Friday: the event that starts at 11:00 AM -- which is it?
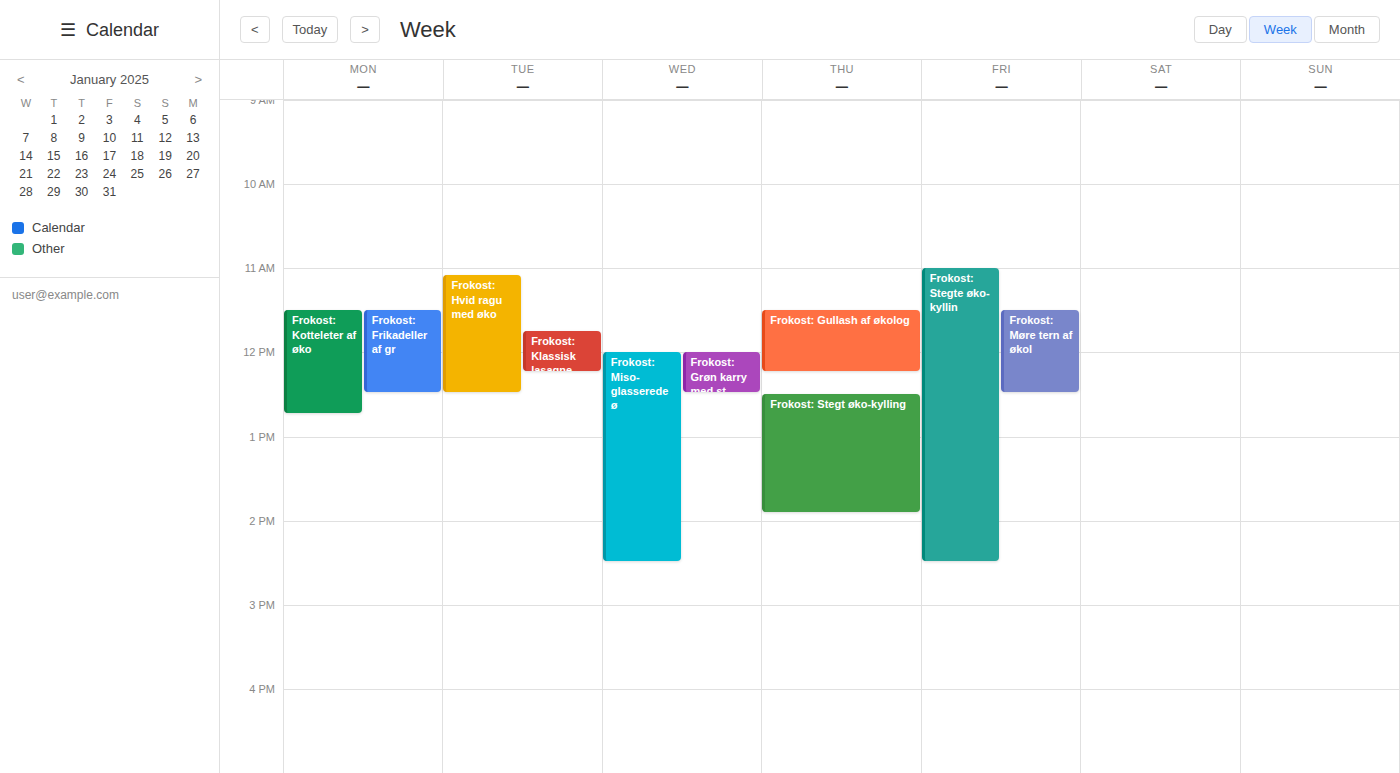
"Frokost: Stegte øko-kyllin"